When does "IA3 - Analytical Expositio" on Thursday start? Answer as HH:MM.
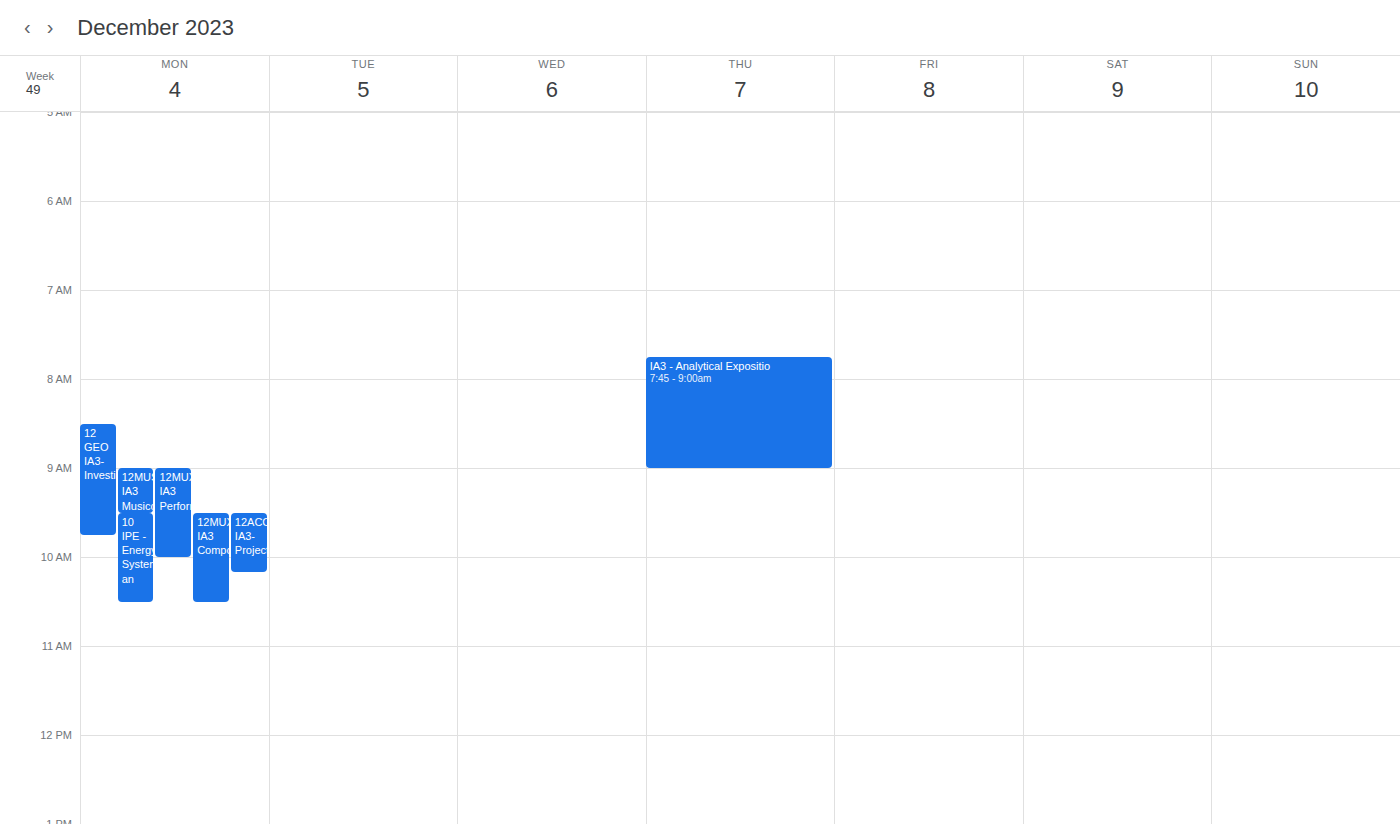
07:45